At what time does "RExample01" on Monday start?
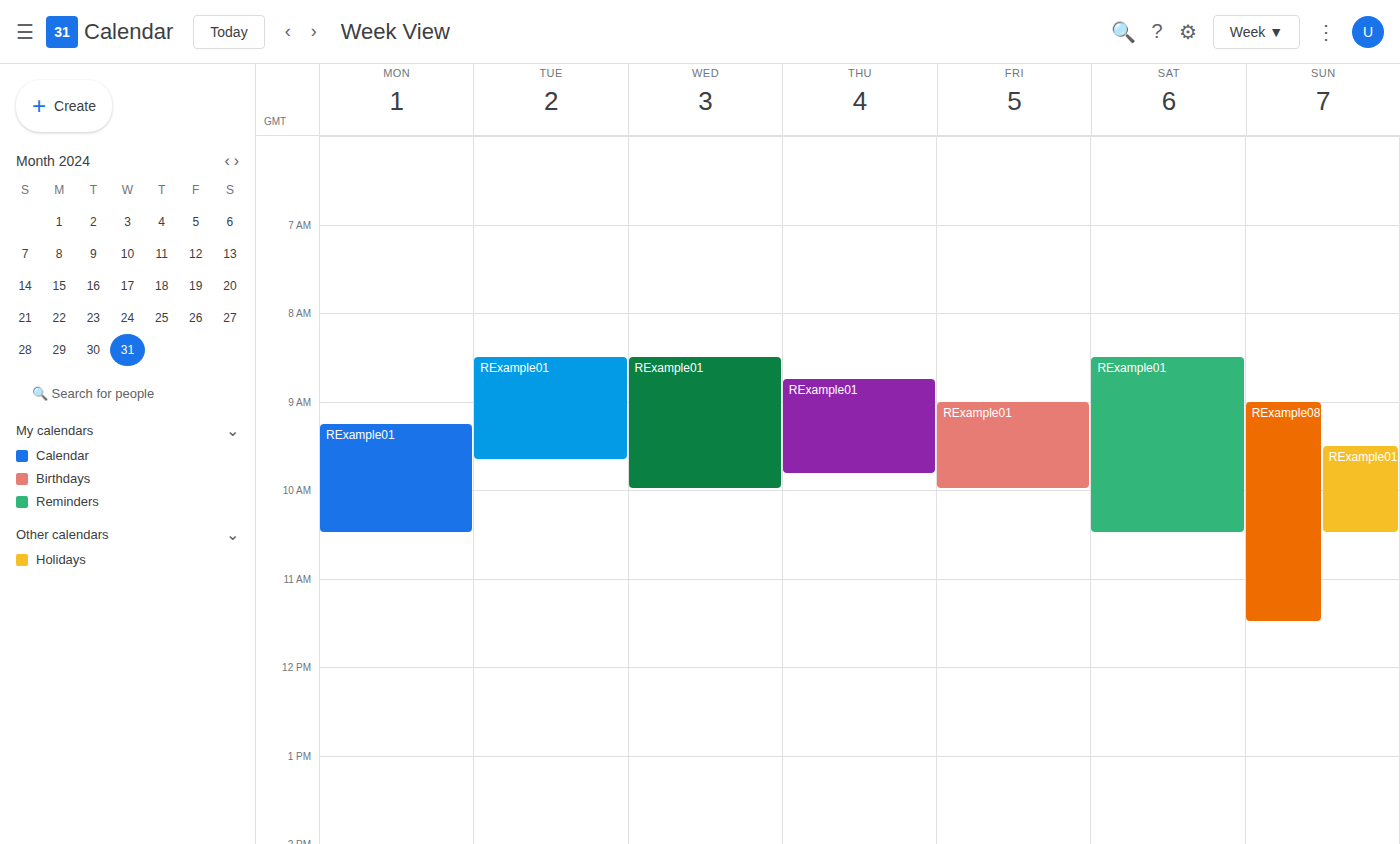
09:15